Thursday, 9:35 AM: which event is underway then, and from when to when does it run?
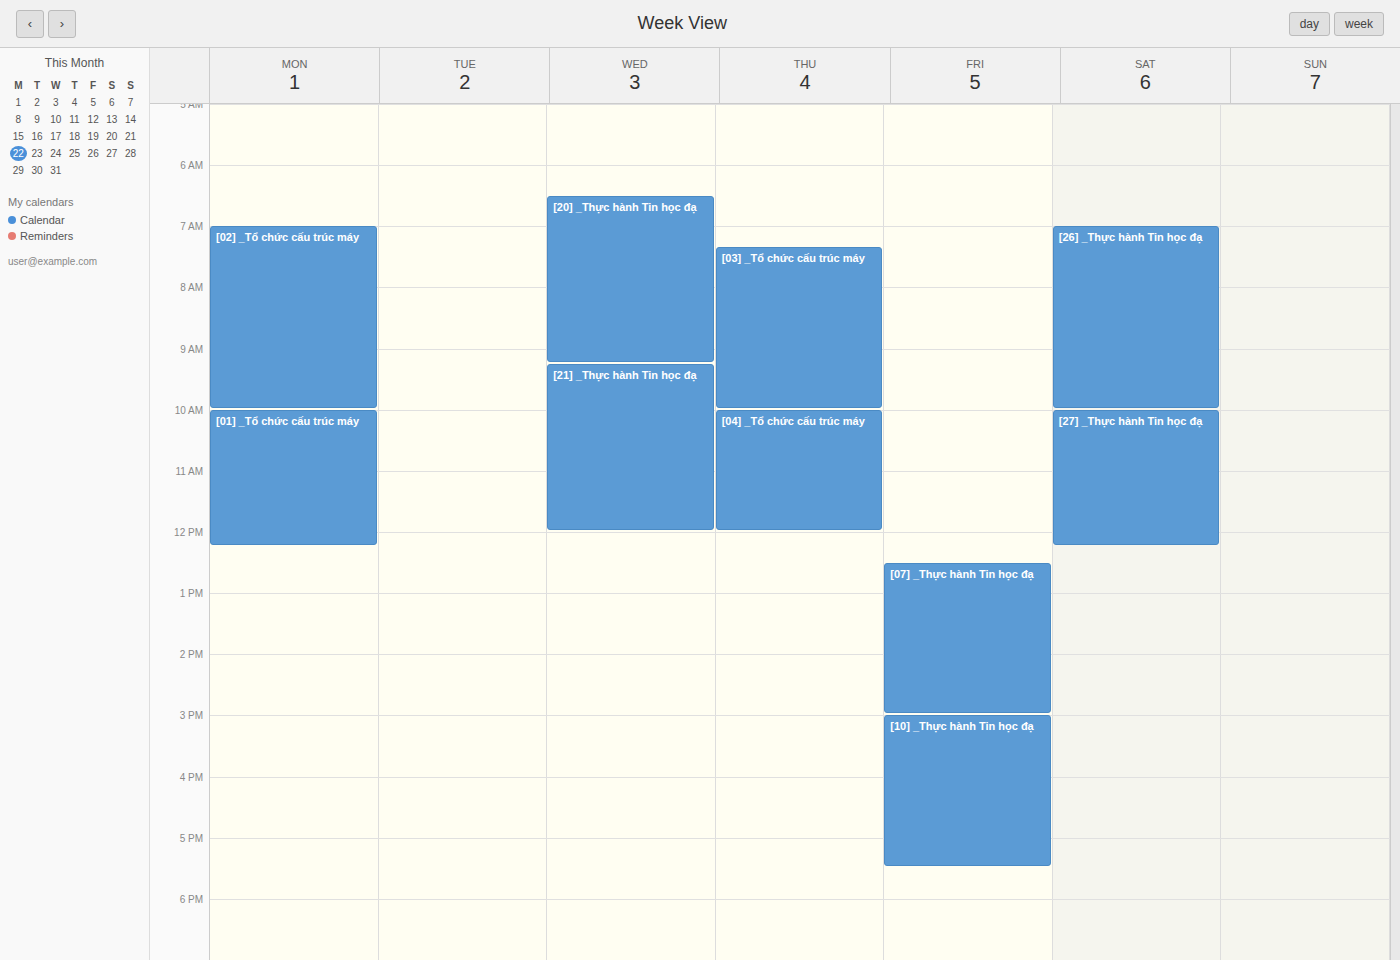
"[03] _Tổ chức cấu trúc máy", 7:20 AM to 10:00 AM